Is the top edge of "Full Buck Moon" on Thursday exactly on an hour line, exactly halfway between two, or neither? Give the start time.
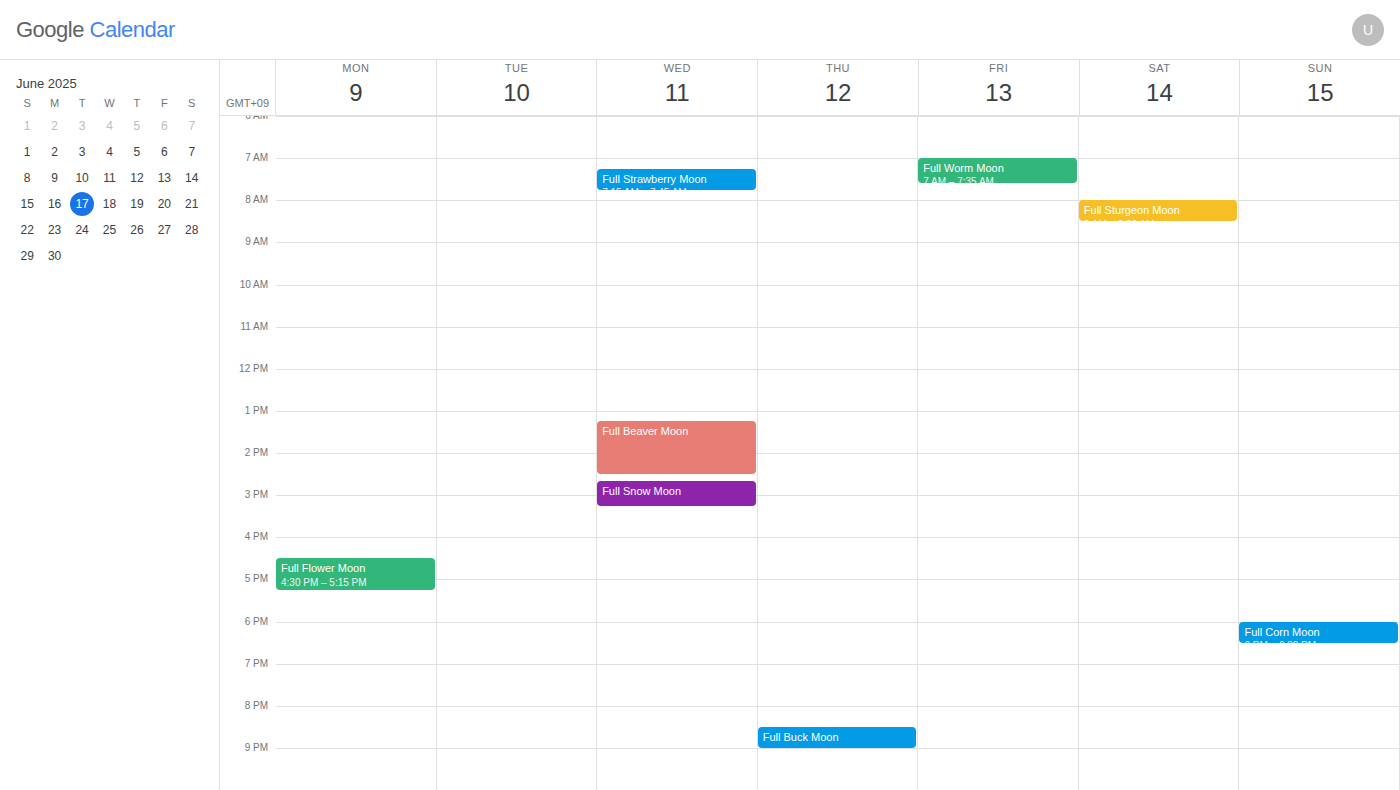
20:30 -- halfway between the 20:00 and 21:00 lines.